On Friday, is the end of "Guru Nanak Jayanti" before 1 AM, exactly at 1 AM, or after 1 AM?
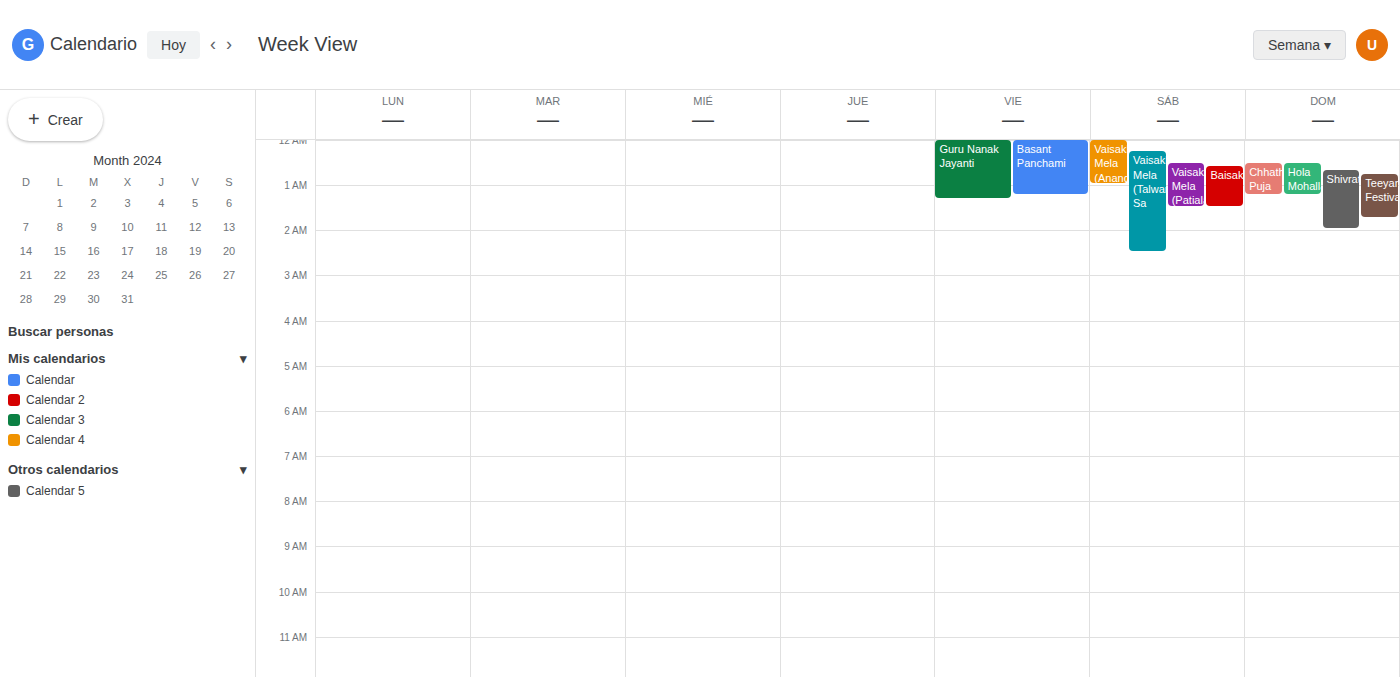
1:20 AM -- after 1 AM, 20 minutes below the 1 AM line.